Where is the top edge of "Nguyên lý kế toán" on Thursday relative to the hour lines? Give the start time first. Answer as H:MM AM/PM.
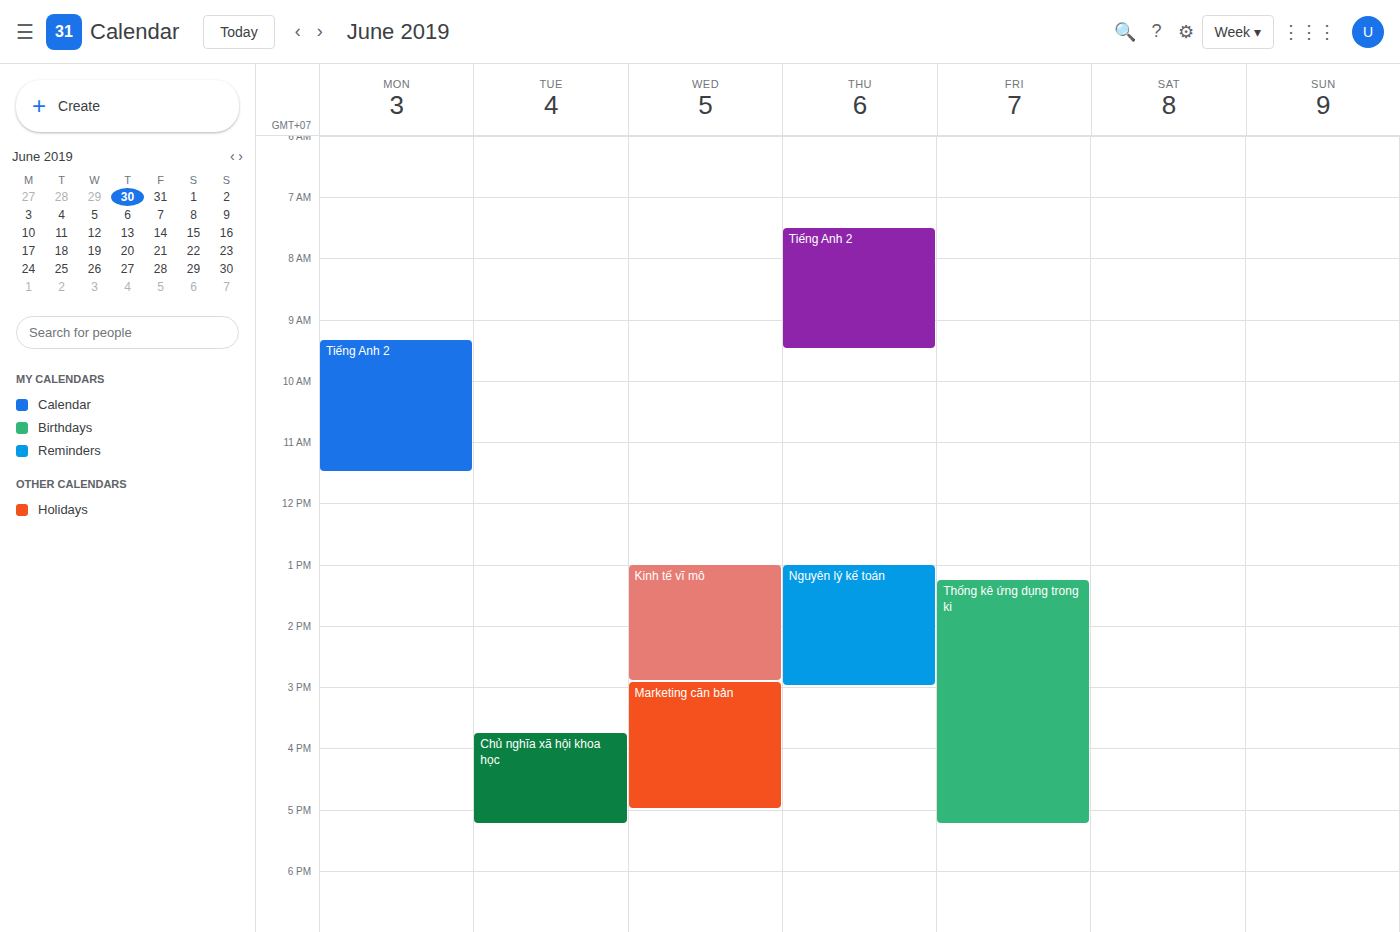
1:00 PM -- exactly on the 1 PM line.